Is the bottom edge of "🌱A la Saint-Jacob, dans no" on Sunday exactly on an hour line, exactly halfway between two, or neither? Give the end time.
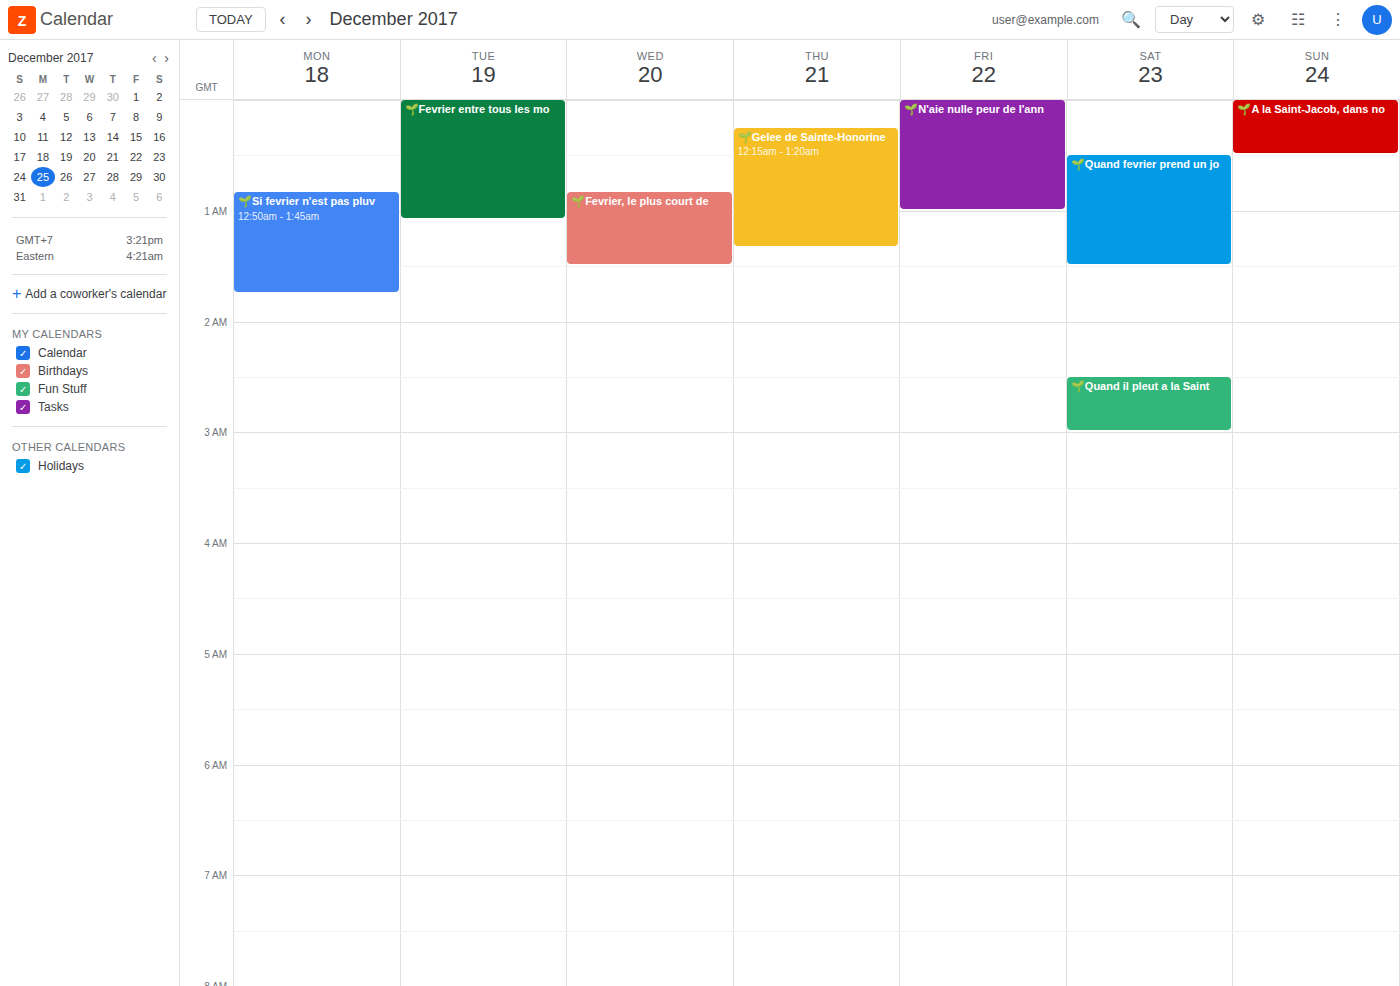
12:30 AM -- halfway between the 12 AM and 1 AM lines.